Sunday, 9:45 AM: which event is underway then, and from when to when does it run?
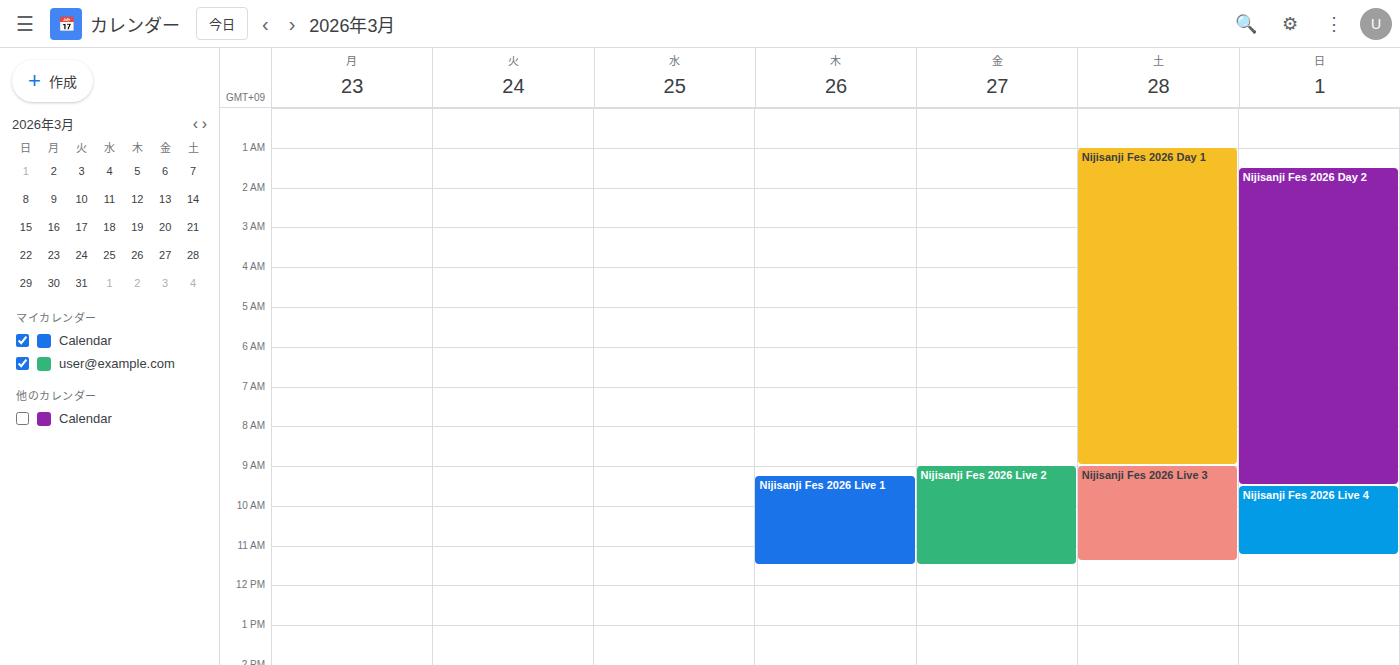
"Nijisanji Fes 2026 Live 4", 9:30 AM to 11:15 AM